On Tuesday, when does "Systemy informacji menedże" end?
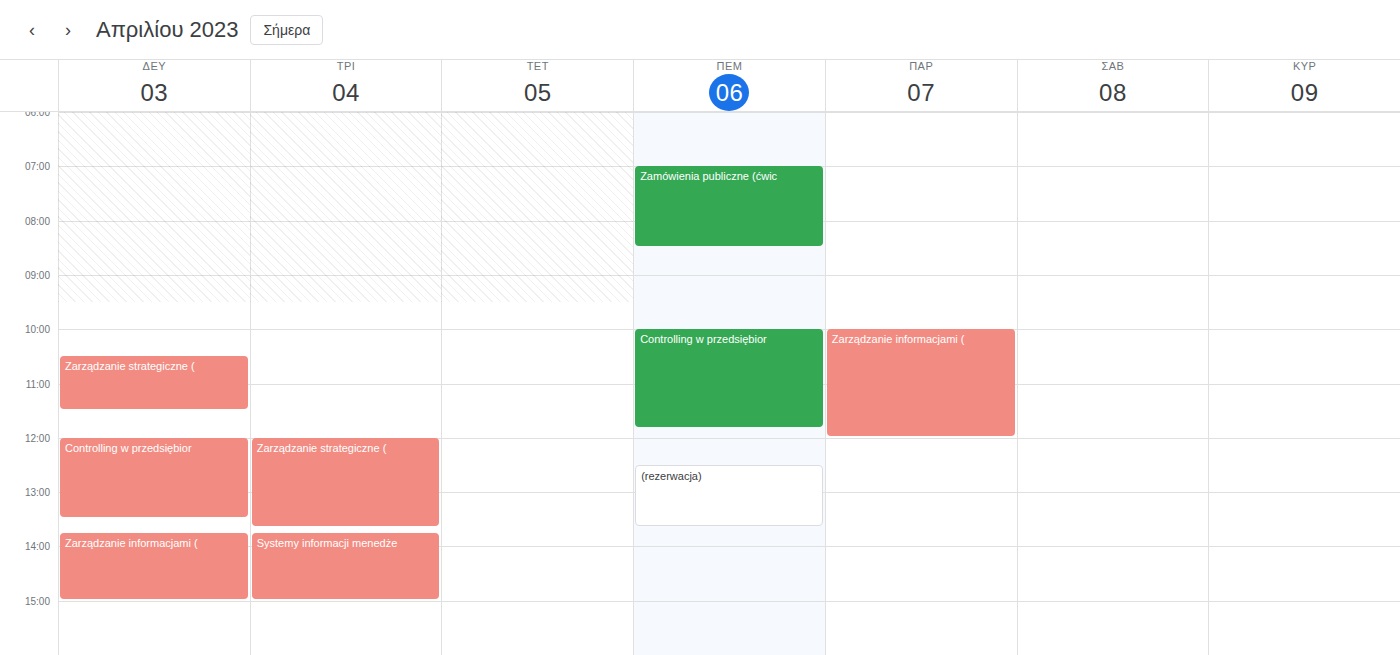
15:00